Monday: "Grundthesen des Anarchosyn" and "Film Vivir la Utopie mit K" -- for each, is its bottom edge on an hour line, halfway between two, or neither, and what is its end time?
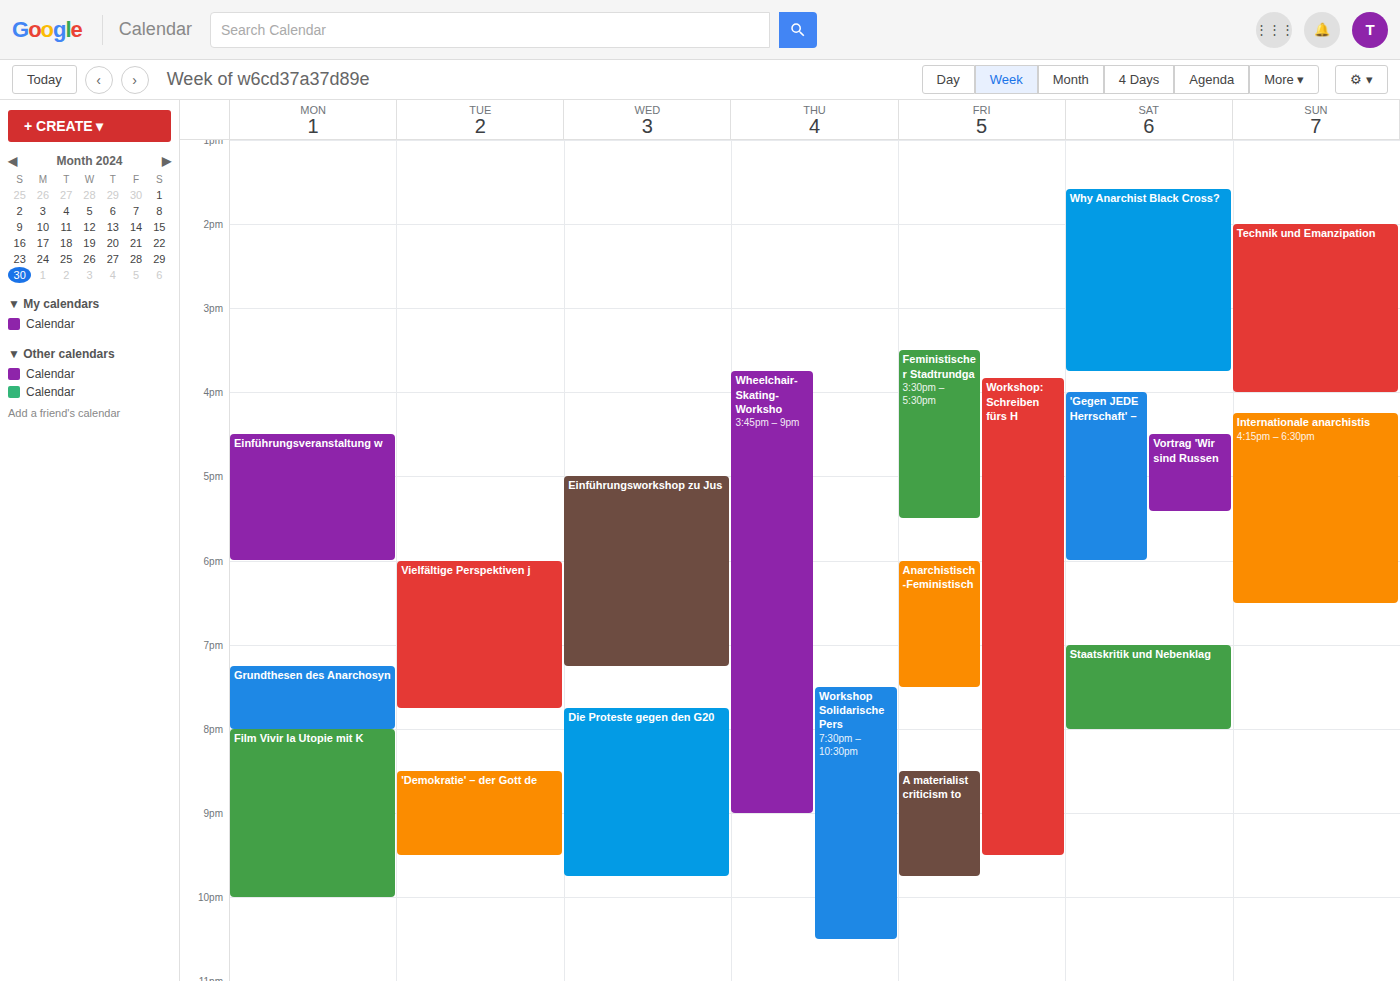
"Grundthesen des Anarchosyn": 8:00 PM, exactly on the 8 PM line. "Film Vivir la Utopie mit K": 10:00 PM, exactly on the 10 PM line.